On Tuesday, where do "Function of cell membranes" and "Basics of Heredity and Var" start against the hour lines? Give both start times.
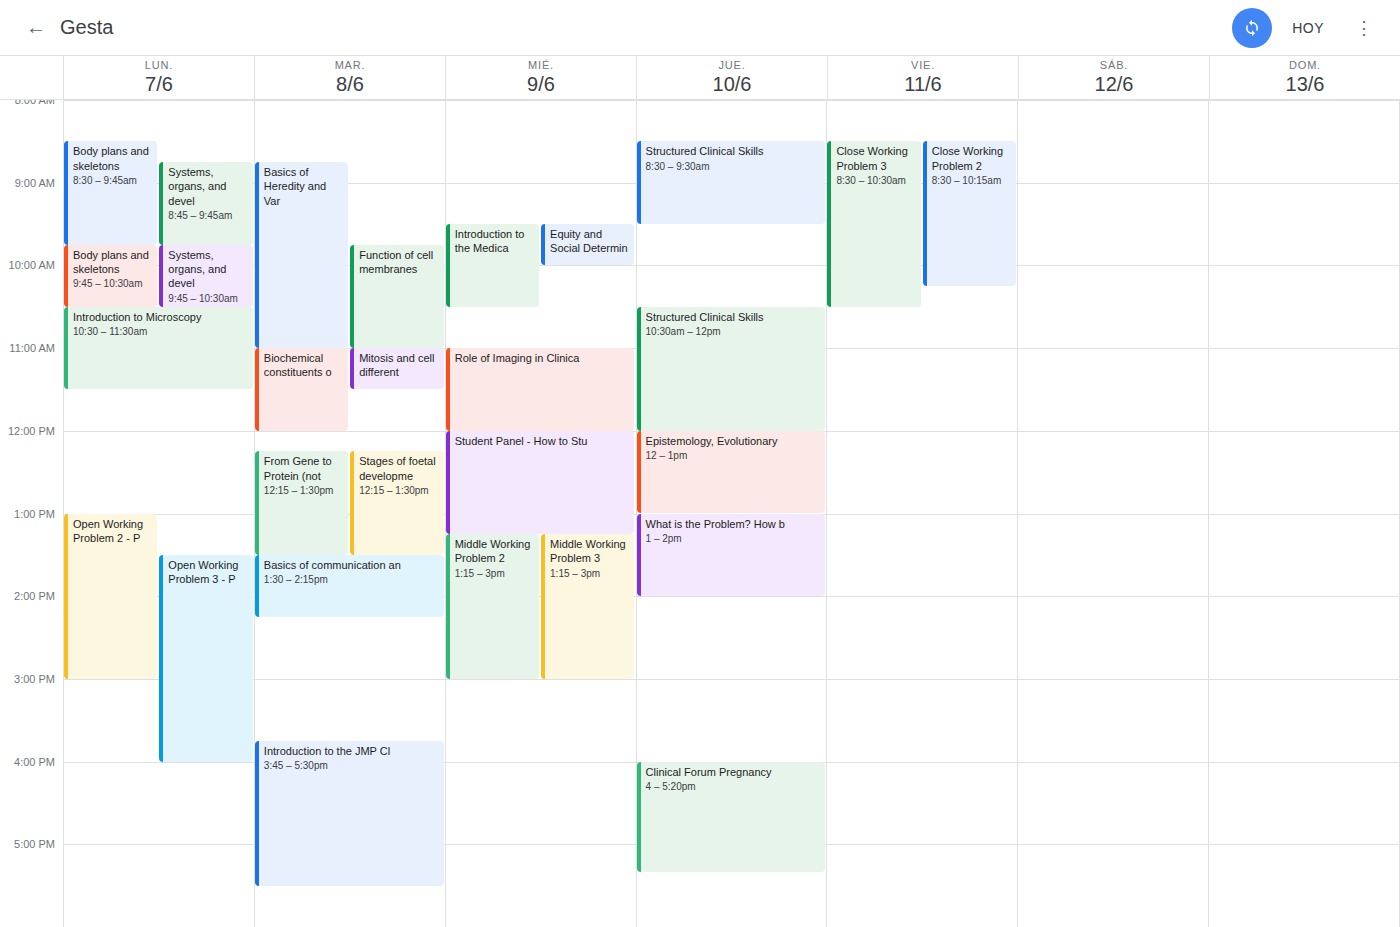
"Function of cell membranes": 9:45 AM, neither: three quarters of the way from the 9 AM line to the 10 AM line. "Basics of Heredity and Var": 8:45 AM, neither: three quarters of the way from the 8 AM line to the 9 AM line.